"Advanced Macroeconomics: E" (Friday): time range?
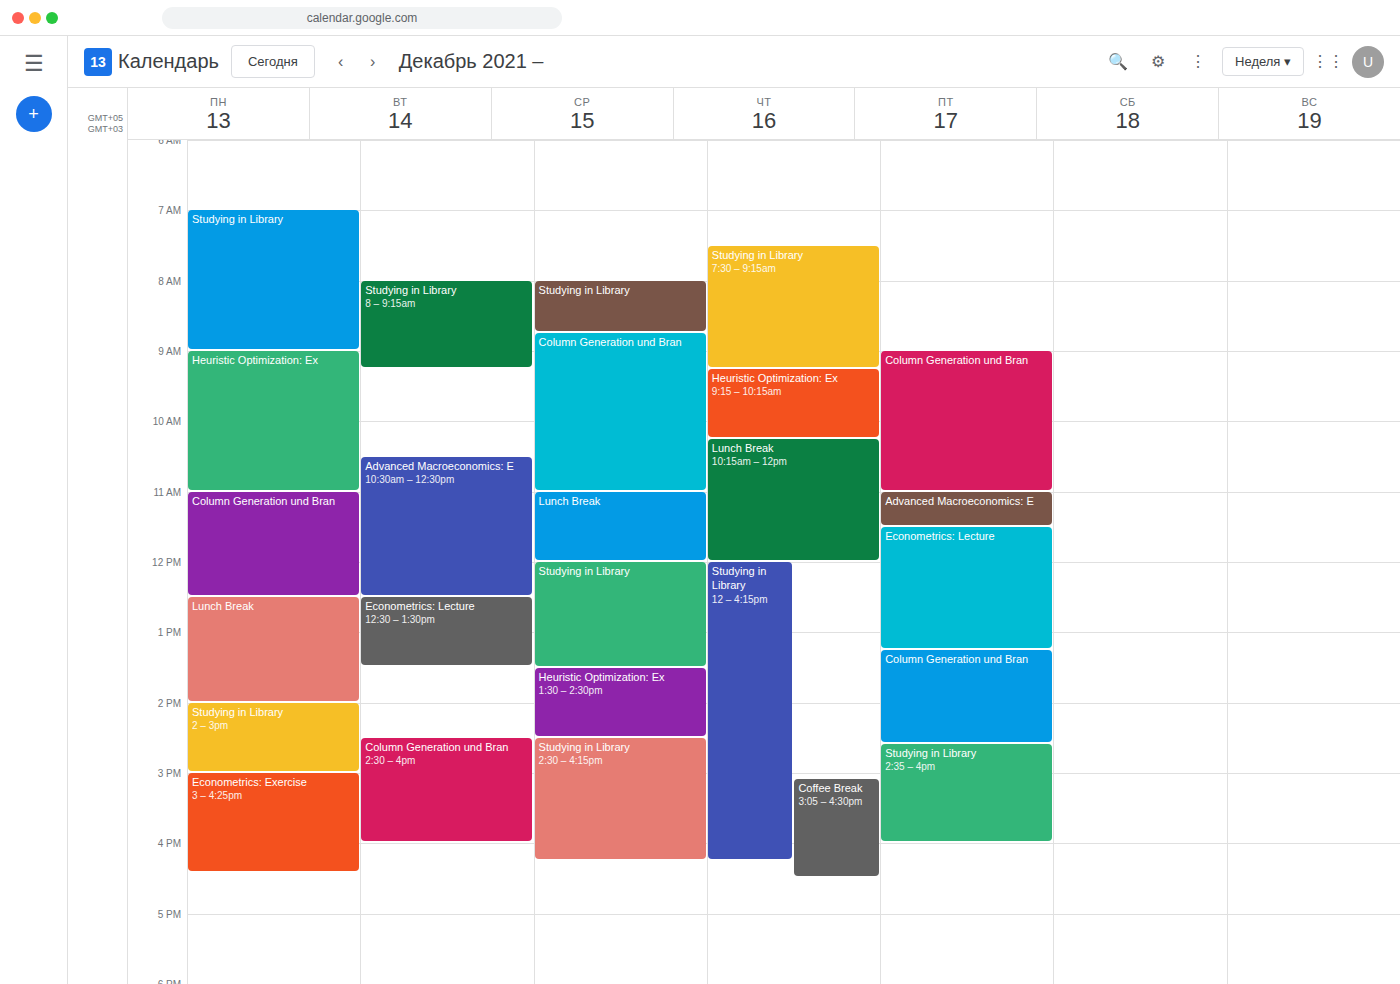
11:00 AM to 11:30 AM